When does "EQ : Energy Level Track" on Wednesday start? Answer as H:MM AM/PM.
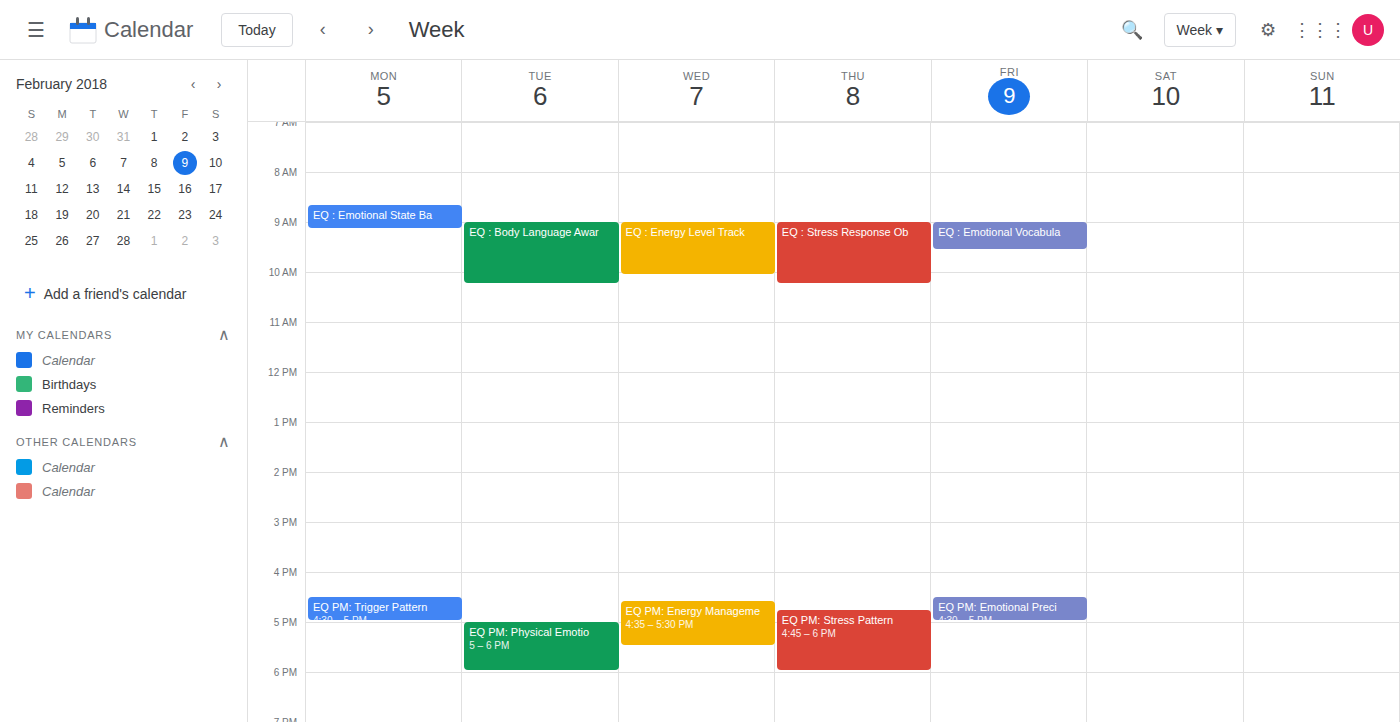
9:00 AM